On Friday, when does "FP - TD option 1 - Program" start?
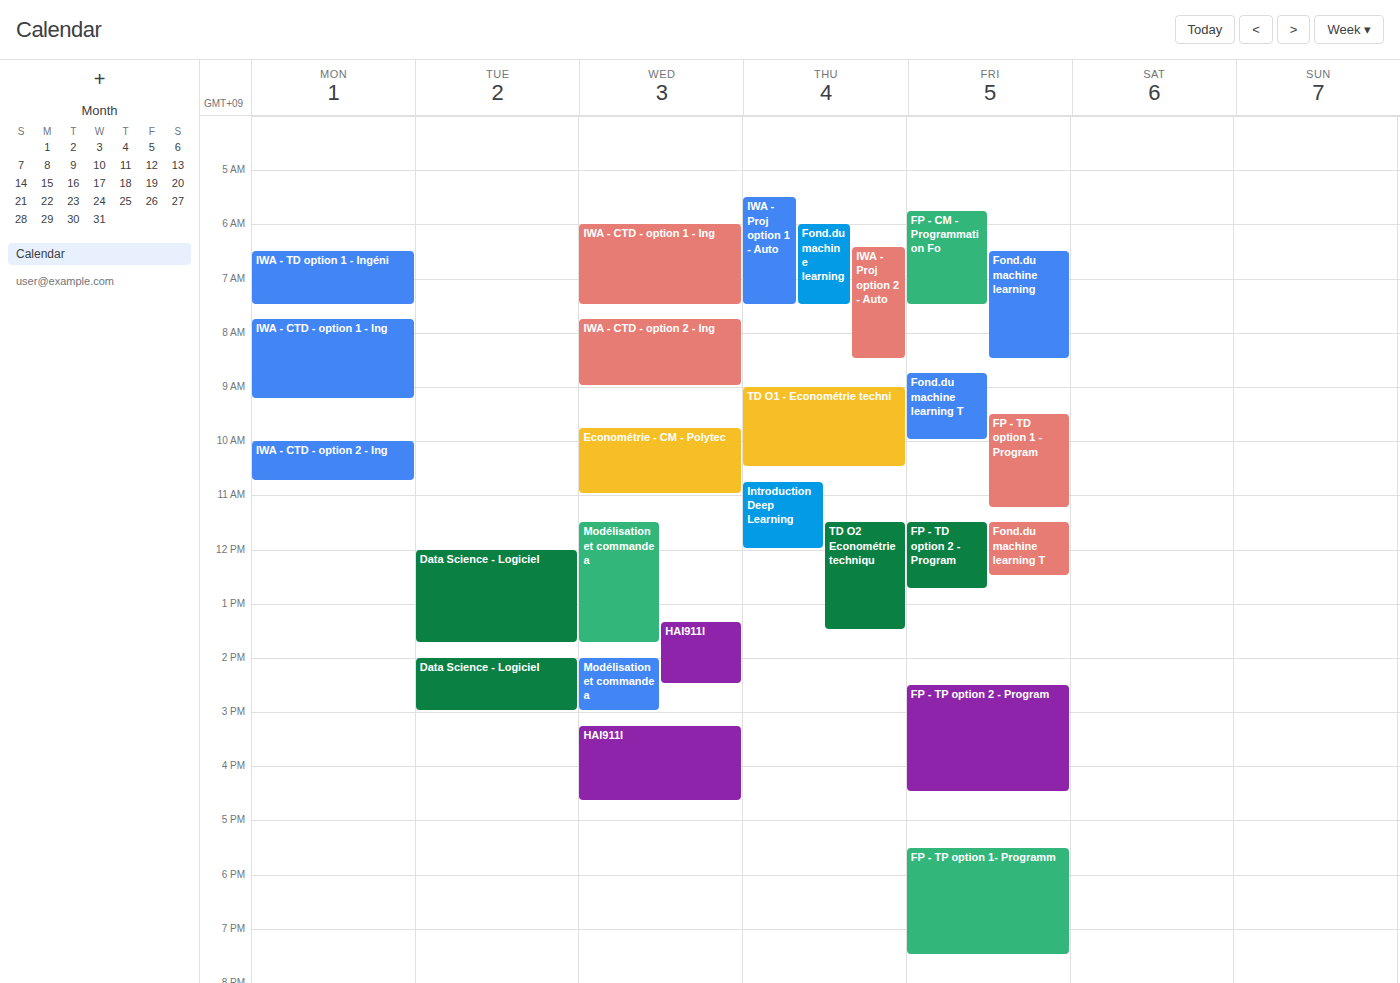
9:30 AM